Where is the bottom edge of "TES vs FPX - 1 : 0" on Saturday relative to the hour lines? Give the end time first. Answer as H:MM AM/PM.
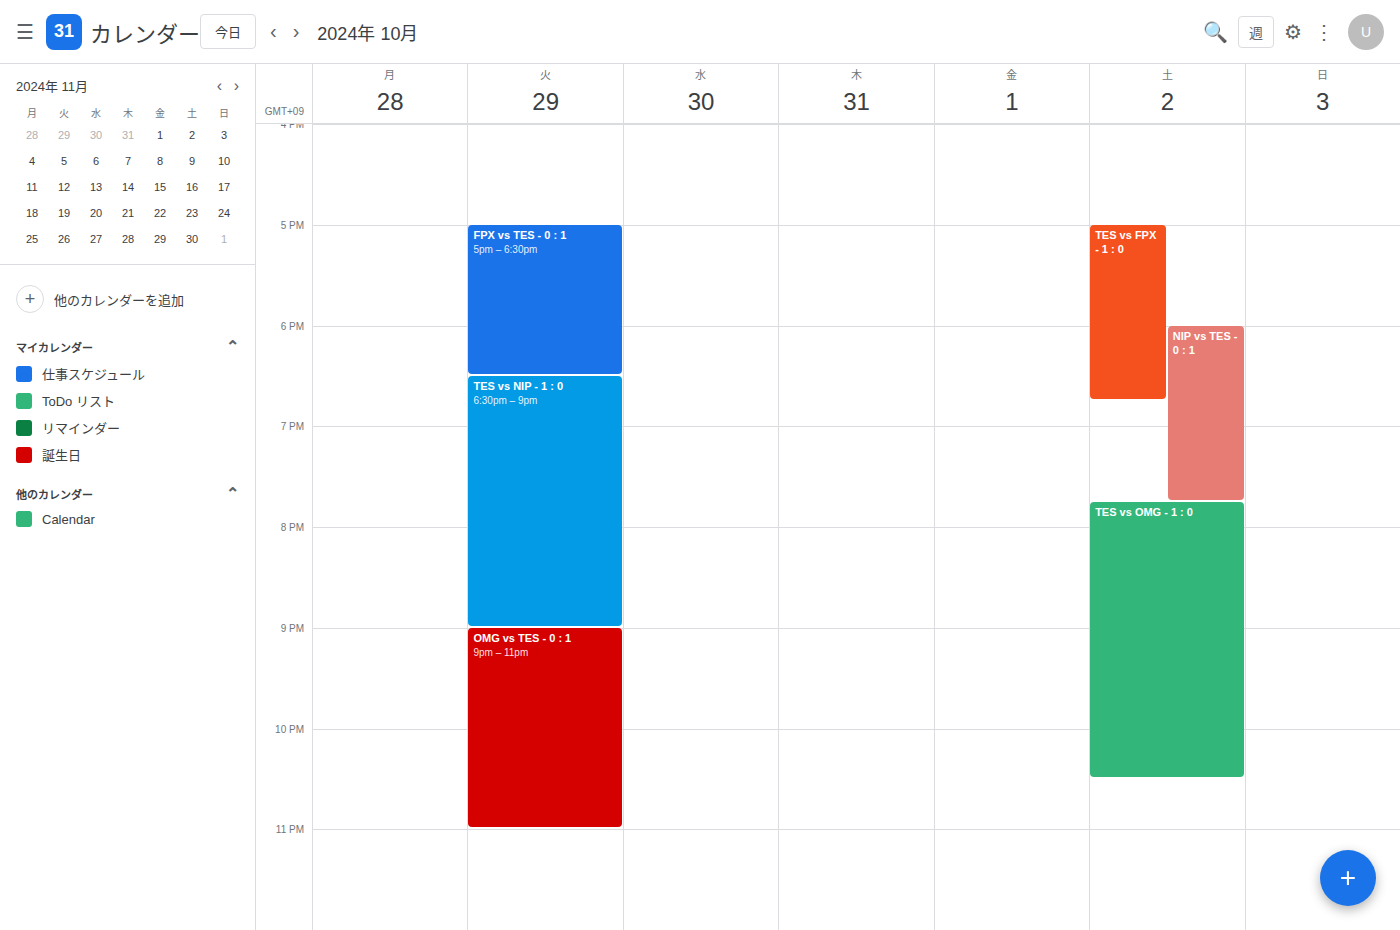
6:45 PM -- neither: three quarters of the way from the 6 PM line to the 7 PM line.